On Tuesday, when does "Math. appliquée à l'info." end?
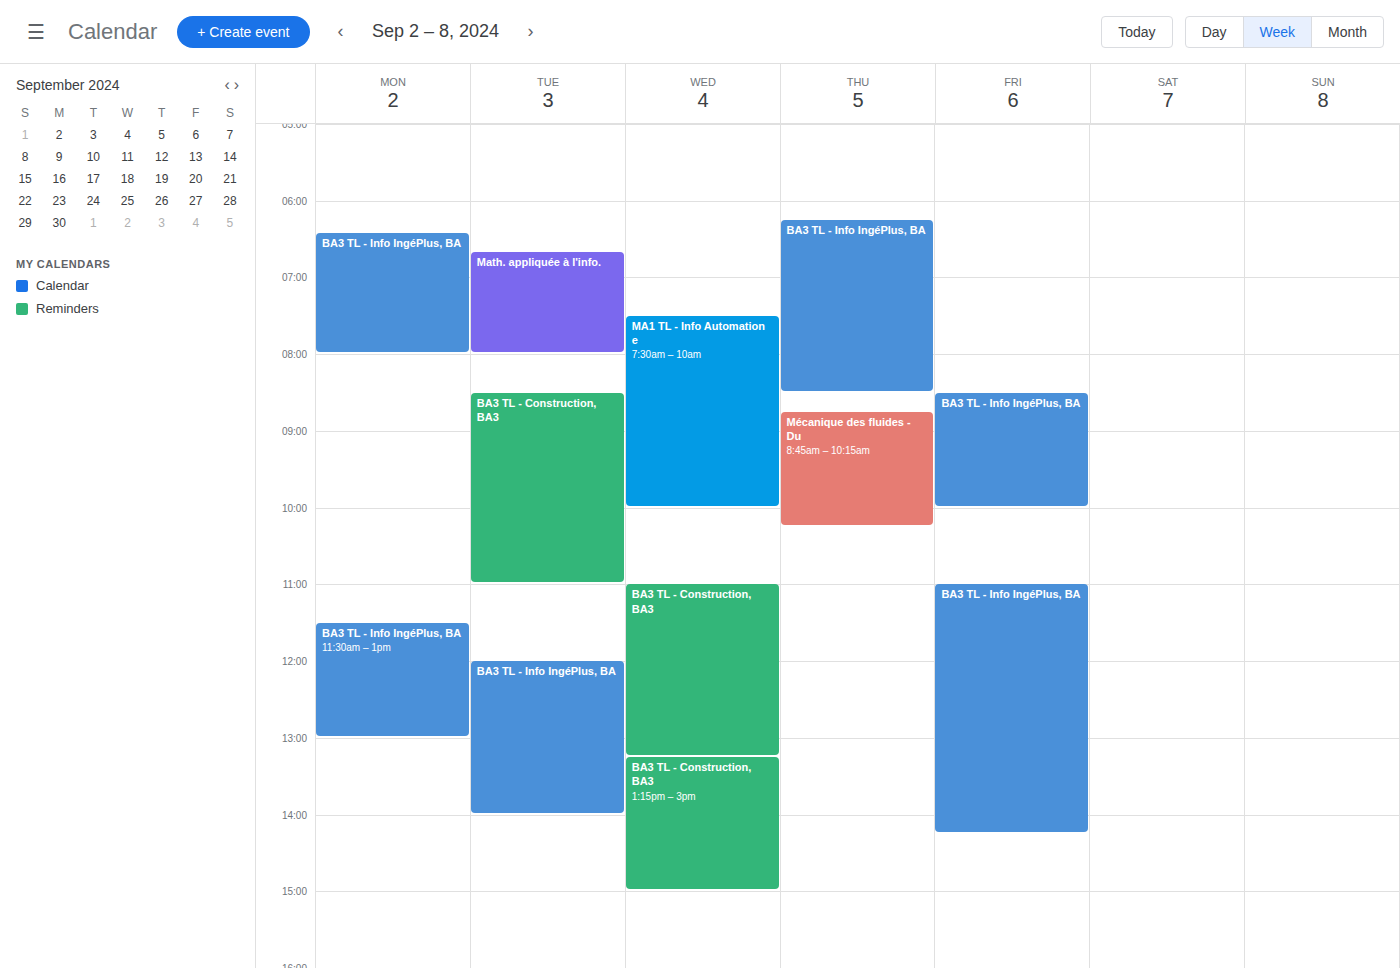
8:00 AM